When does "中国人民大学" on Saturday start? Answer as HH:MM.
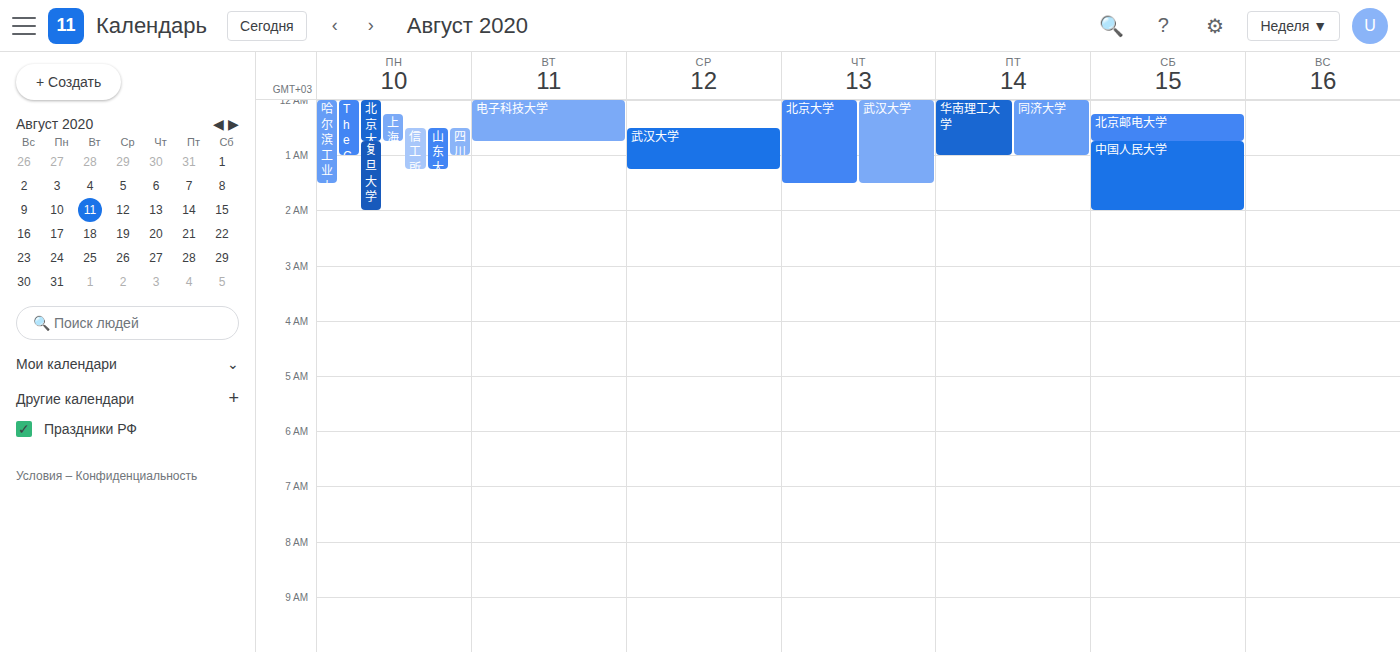
00:45